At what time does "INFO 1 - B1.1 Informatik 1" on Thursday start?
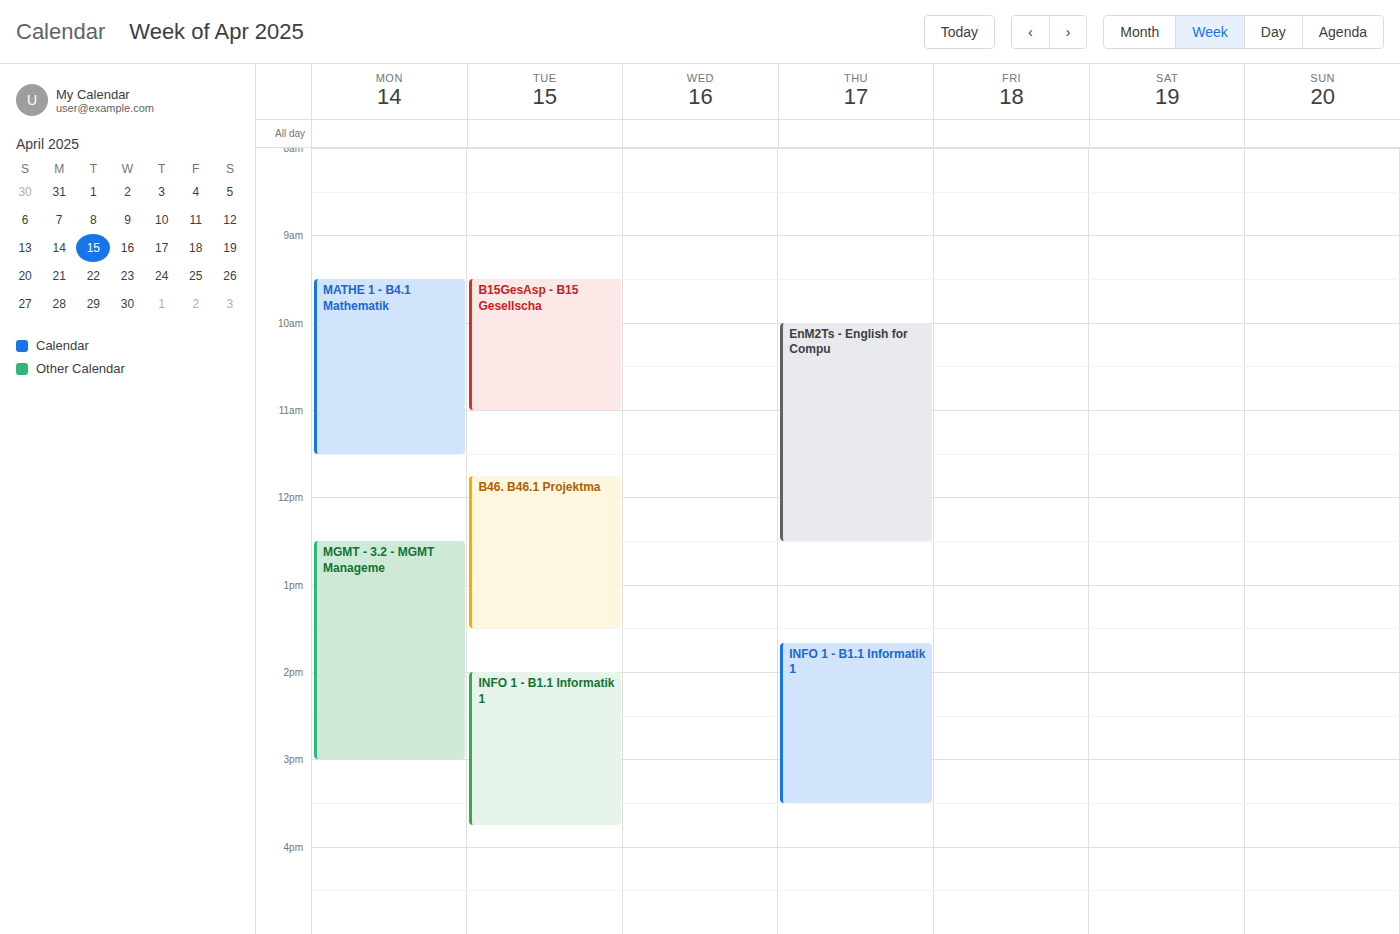
1:40 PM